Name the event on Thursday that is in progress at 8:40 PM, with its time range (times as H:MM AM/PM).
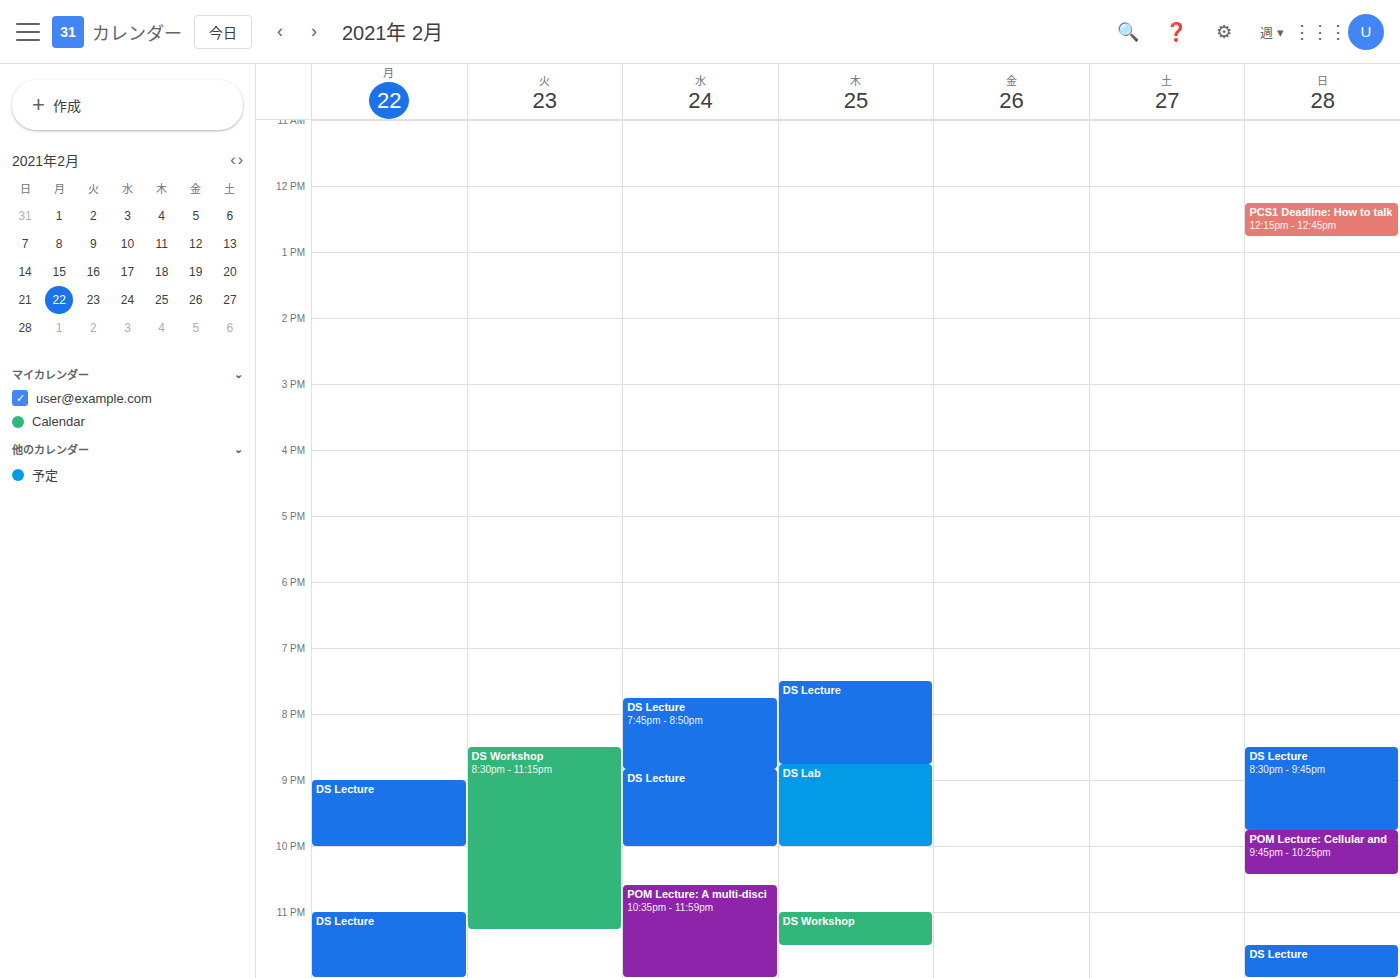
"DS Lecture", 7:30 PM to 8:45 PM